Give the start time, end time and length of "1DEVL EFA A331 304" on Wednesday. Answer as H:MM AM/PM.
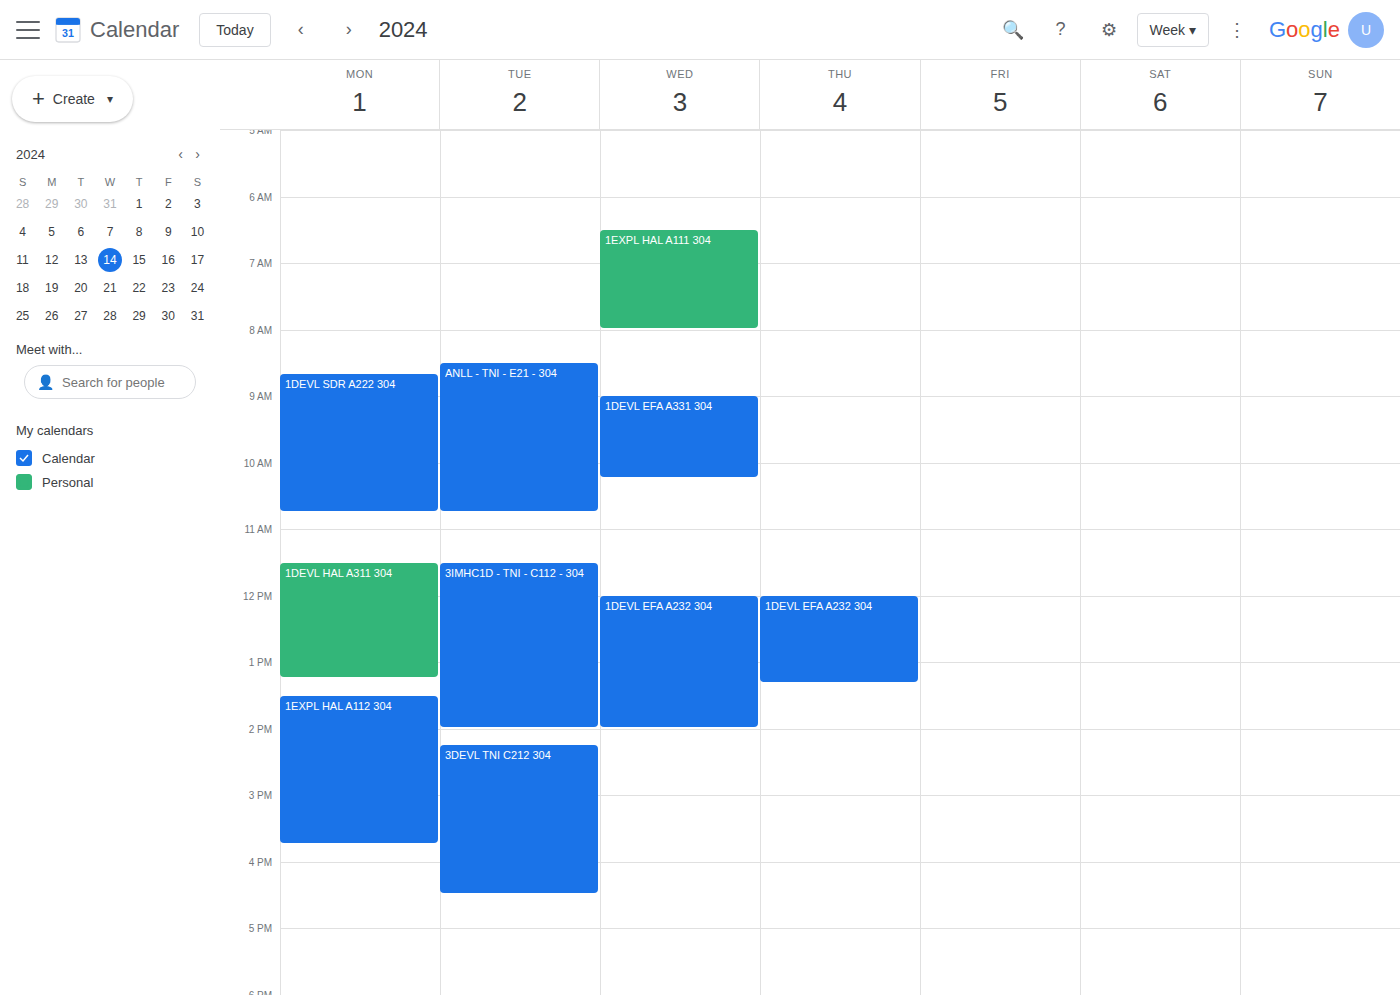
9:00 AM to 10:15 AM, 1 hour 15 minutes